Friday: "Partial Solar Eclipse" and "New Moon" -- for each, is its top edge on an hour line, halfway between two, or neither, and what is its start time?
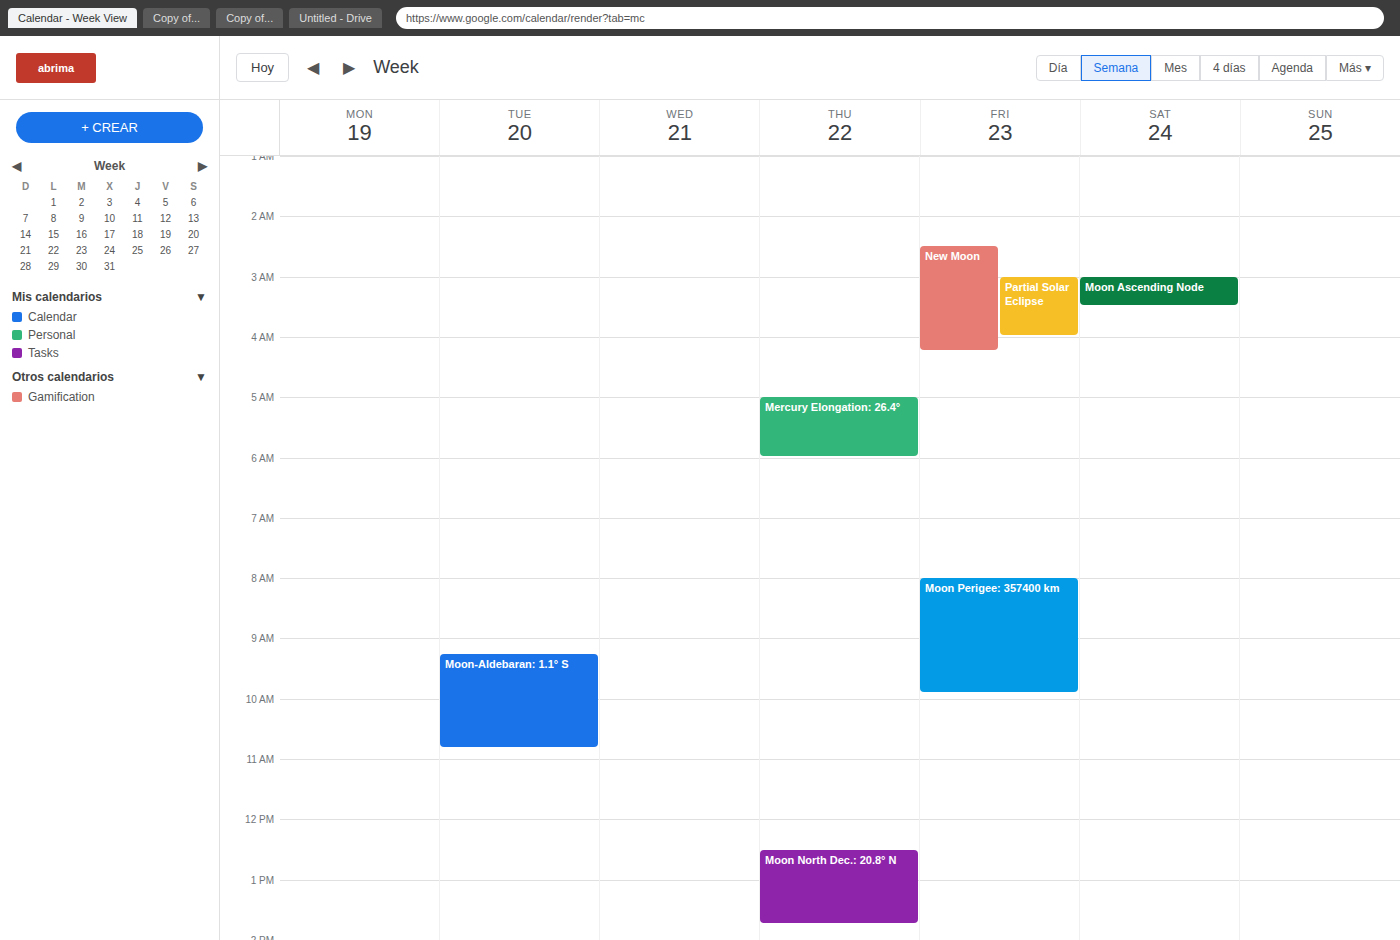
"Partial Solar Eclipse": 3:00 AM, exactly on the 3 AM line. "New Moon": 2:30 AM, halfway between the 2 AM and 3 AM lines.